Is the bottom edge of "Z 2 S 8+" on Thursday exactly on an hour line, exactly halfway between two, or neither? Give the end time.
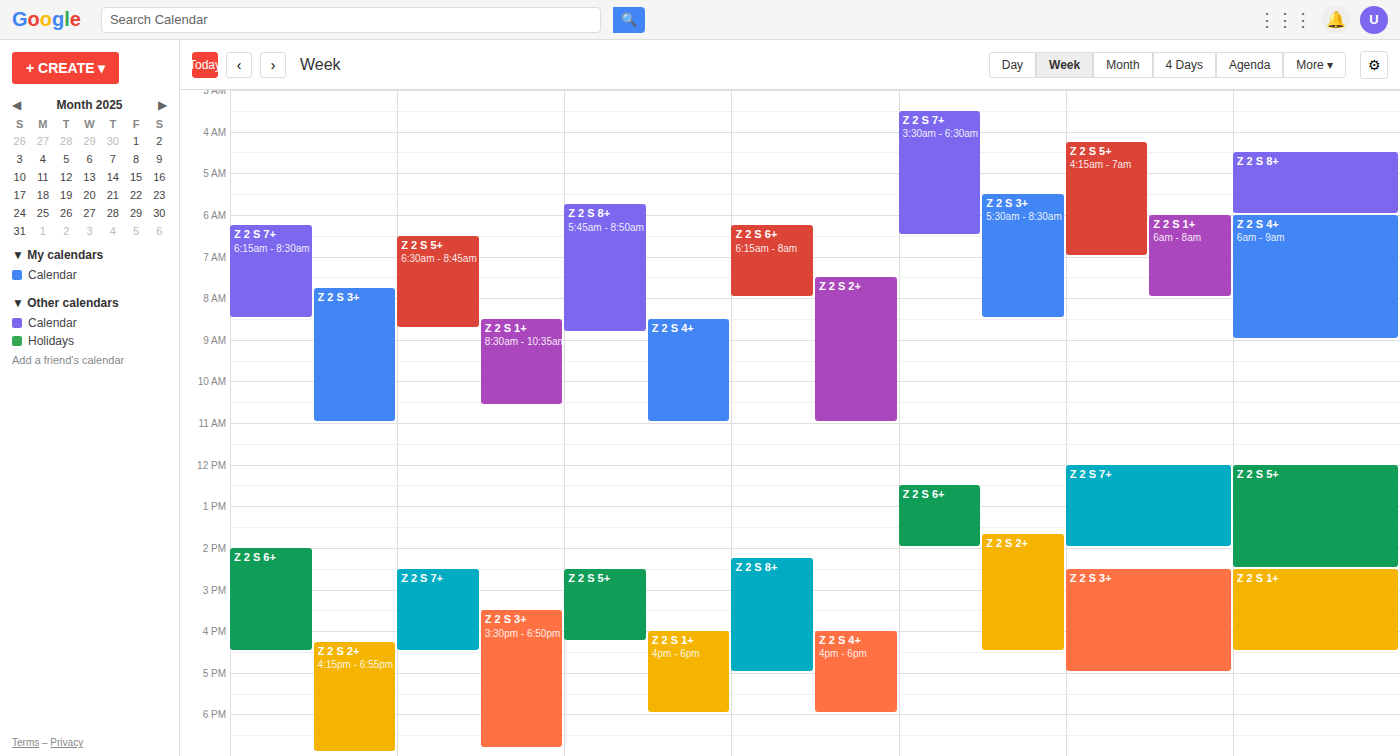
5:00 PM -- exactly on the 5 PM line.